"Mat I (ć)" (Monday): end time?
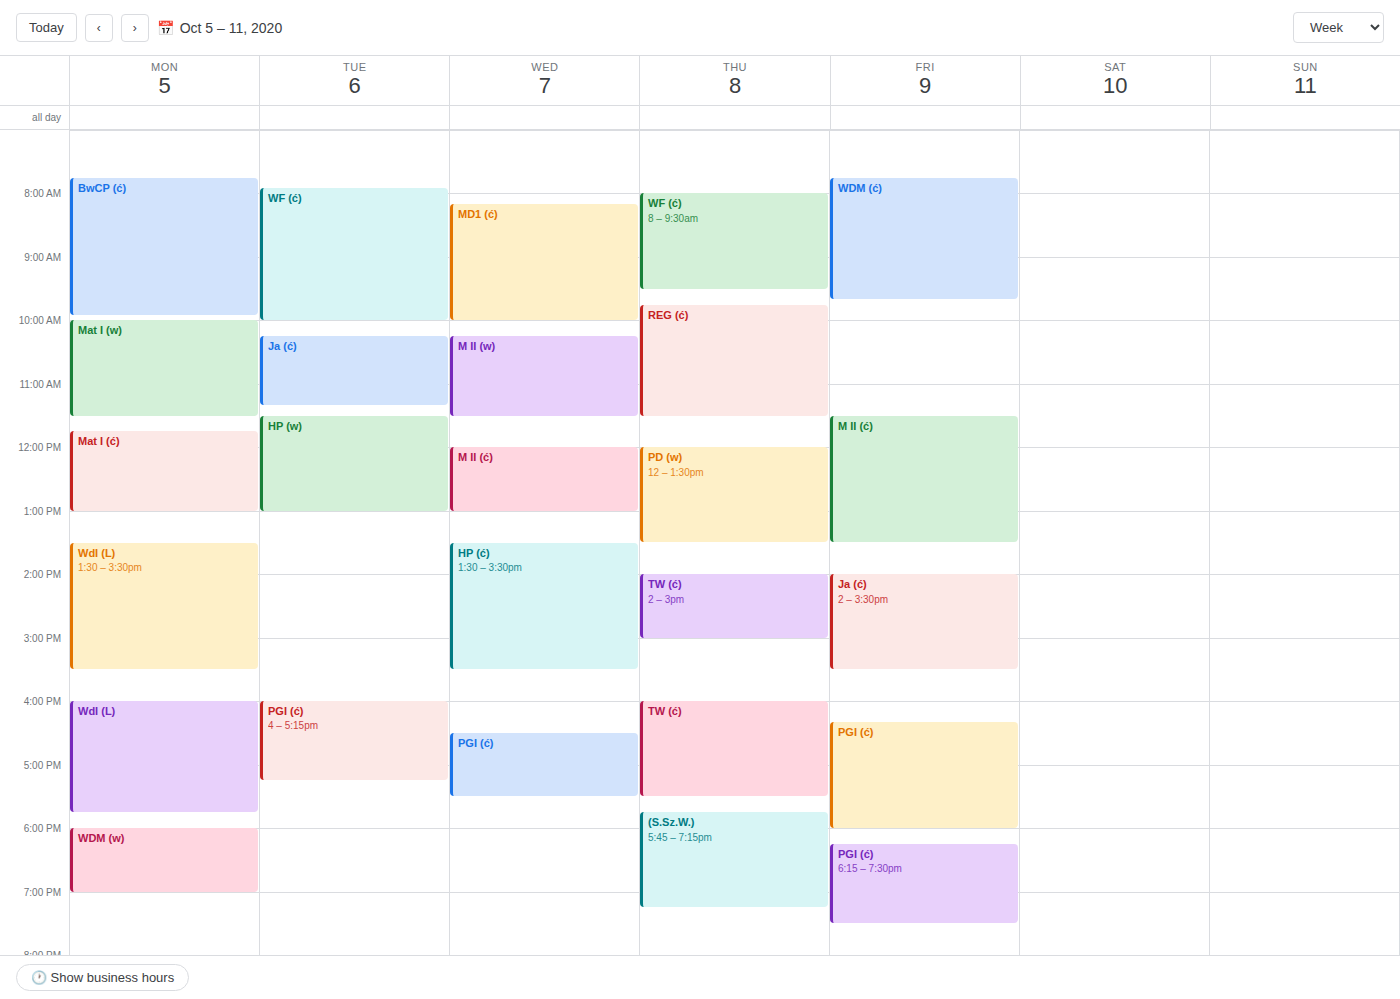
1:00 PM